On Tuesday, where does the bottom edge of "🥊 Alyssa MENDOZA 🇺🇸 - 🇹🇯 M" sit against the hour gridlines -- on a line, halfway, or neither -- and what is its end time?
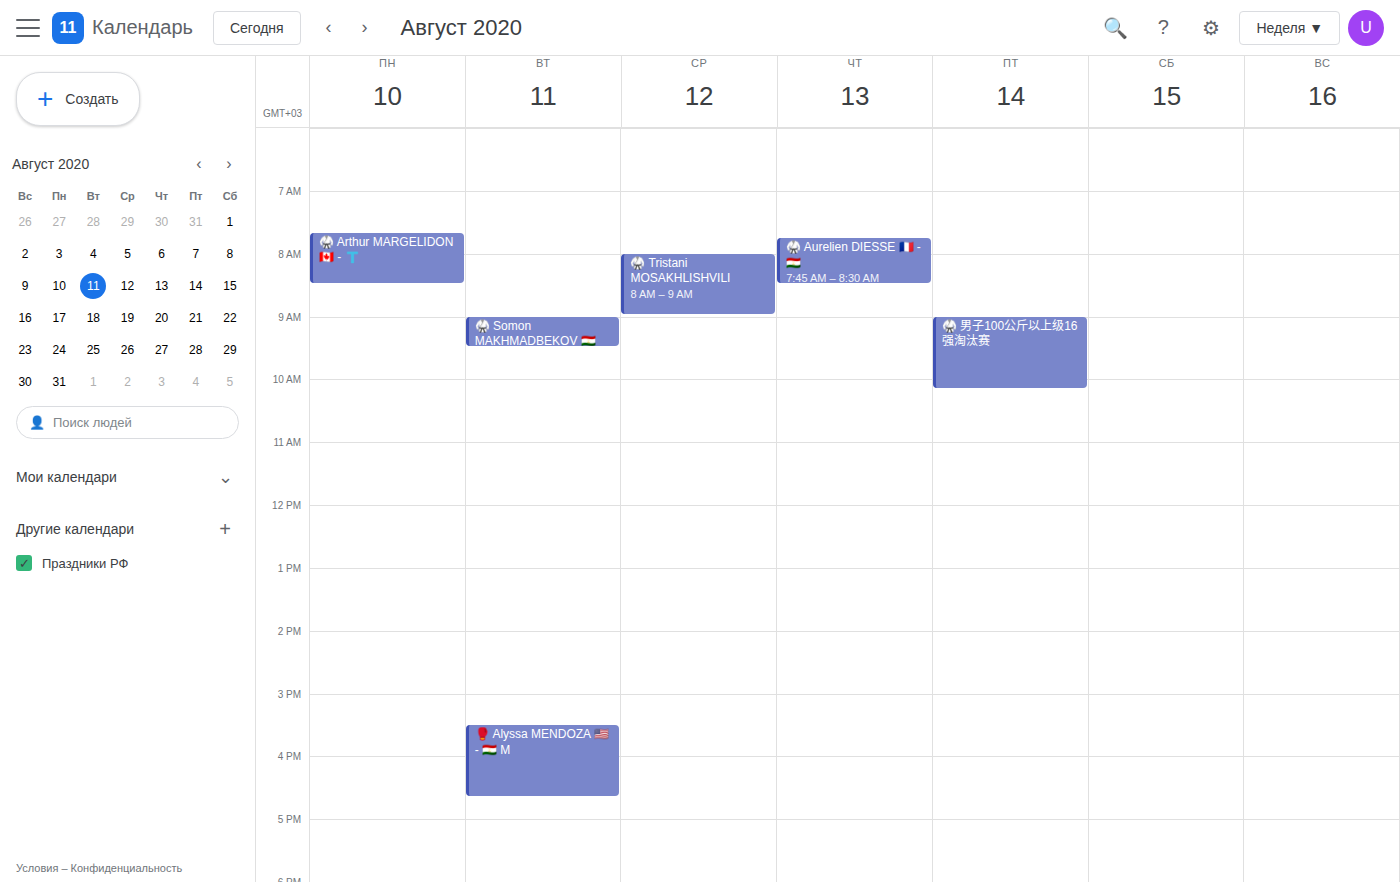
4:40 PM -- neither: 40 minutes below the 4 PM line and 20 minutes above the 5 PM line.